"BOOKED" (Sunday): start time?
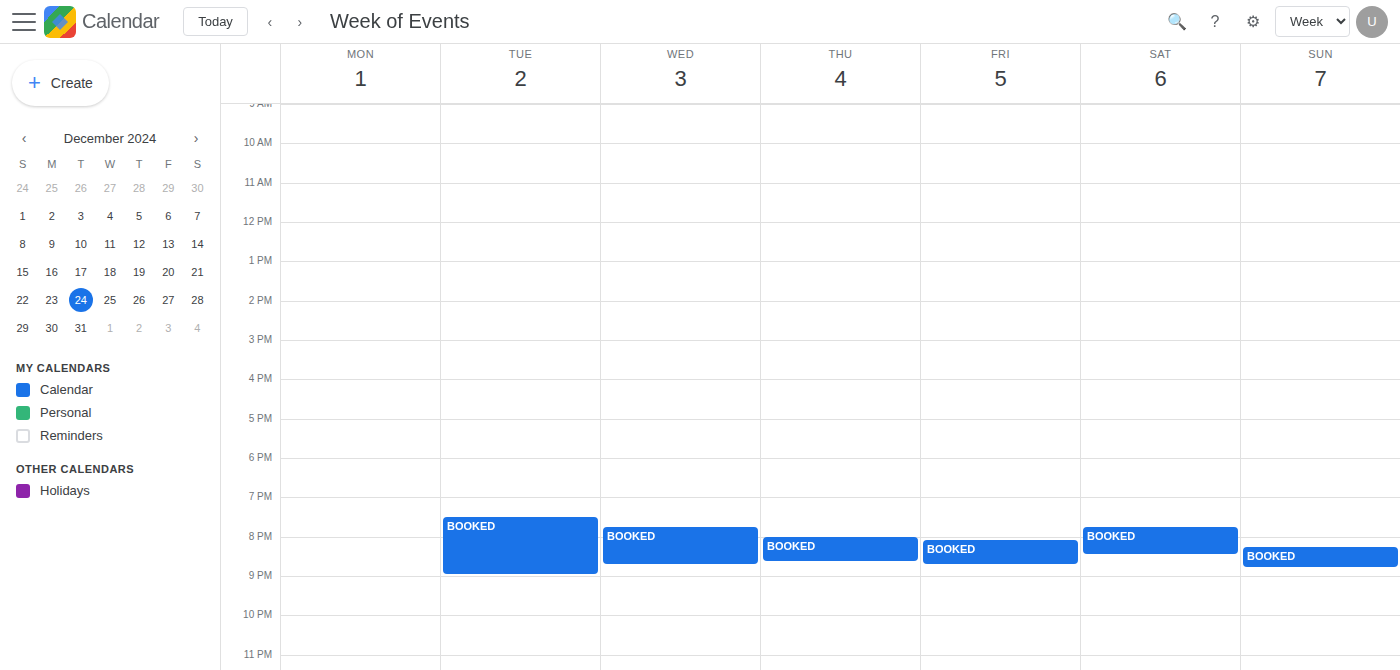
8:15 PM